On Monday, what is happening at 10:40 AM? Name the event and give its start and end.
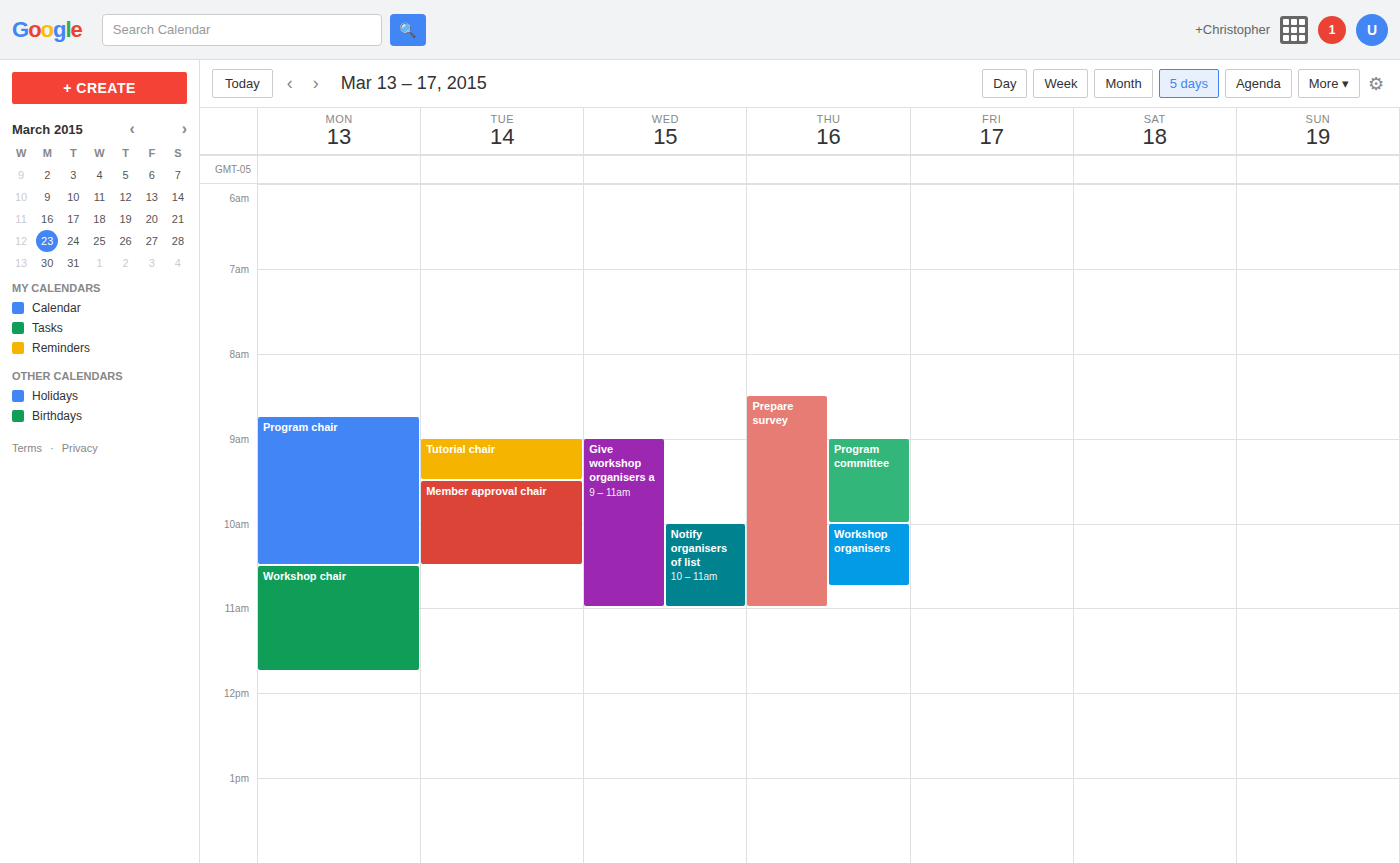
"Workshop chair", 10:30 AM to 11:45 AM